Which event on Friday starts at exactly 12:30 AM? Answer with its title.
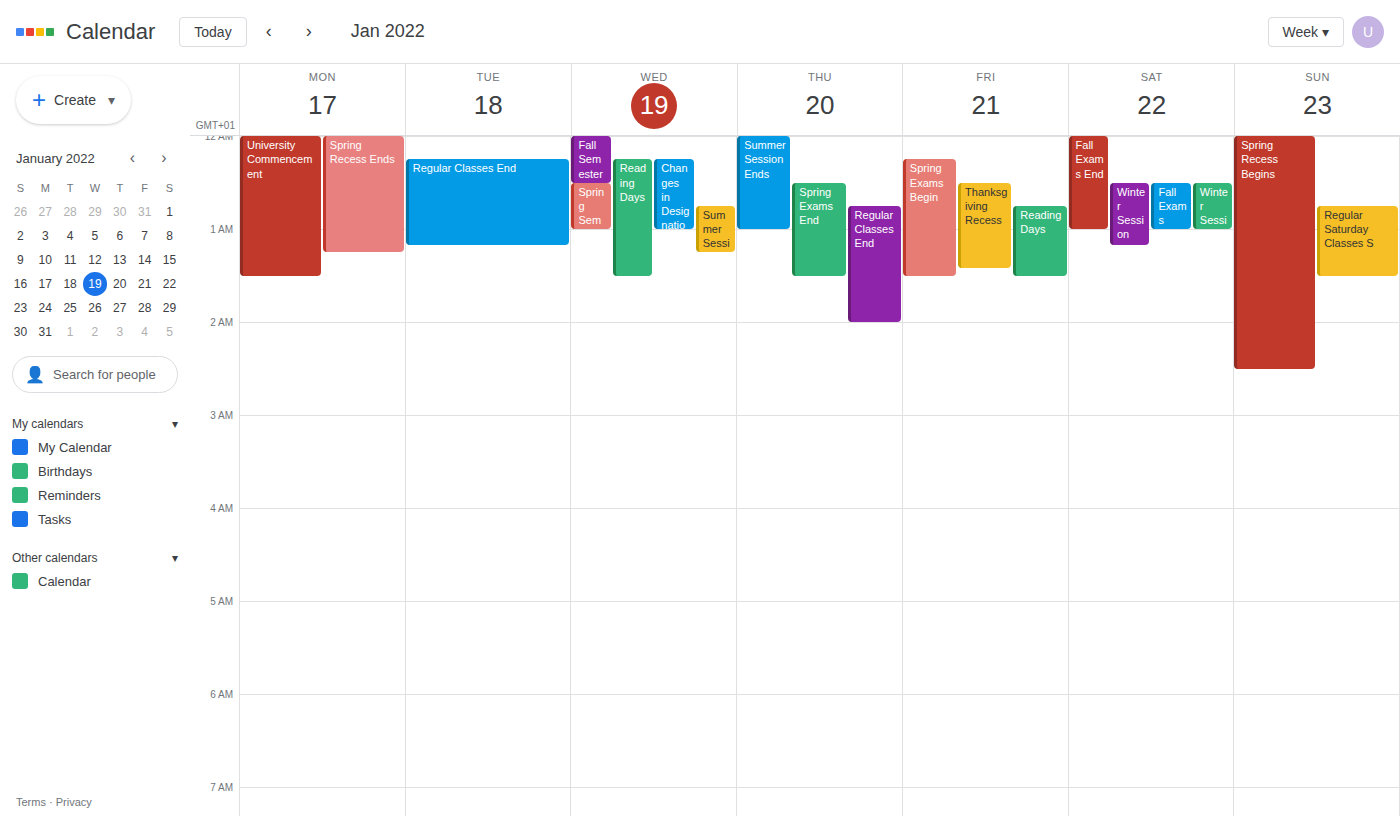
"Thanksgiving Recess"